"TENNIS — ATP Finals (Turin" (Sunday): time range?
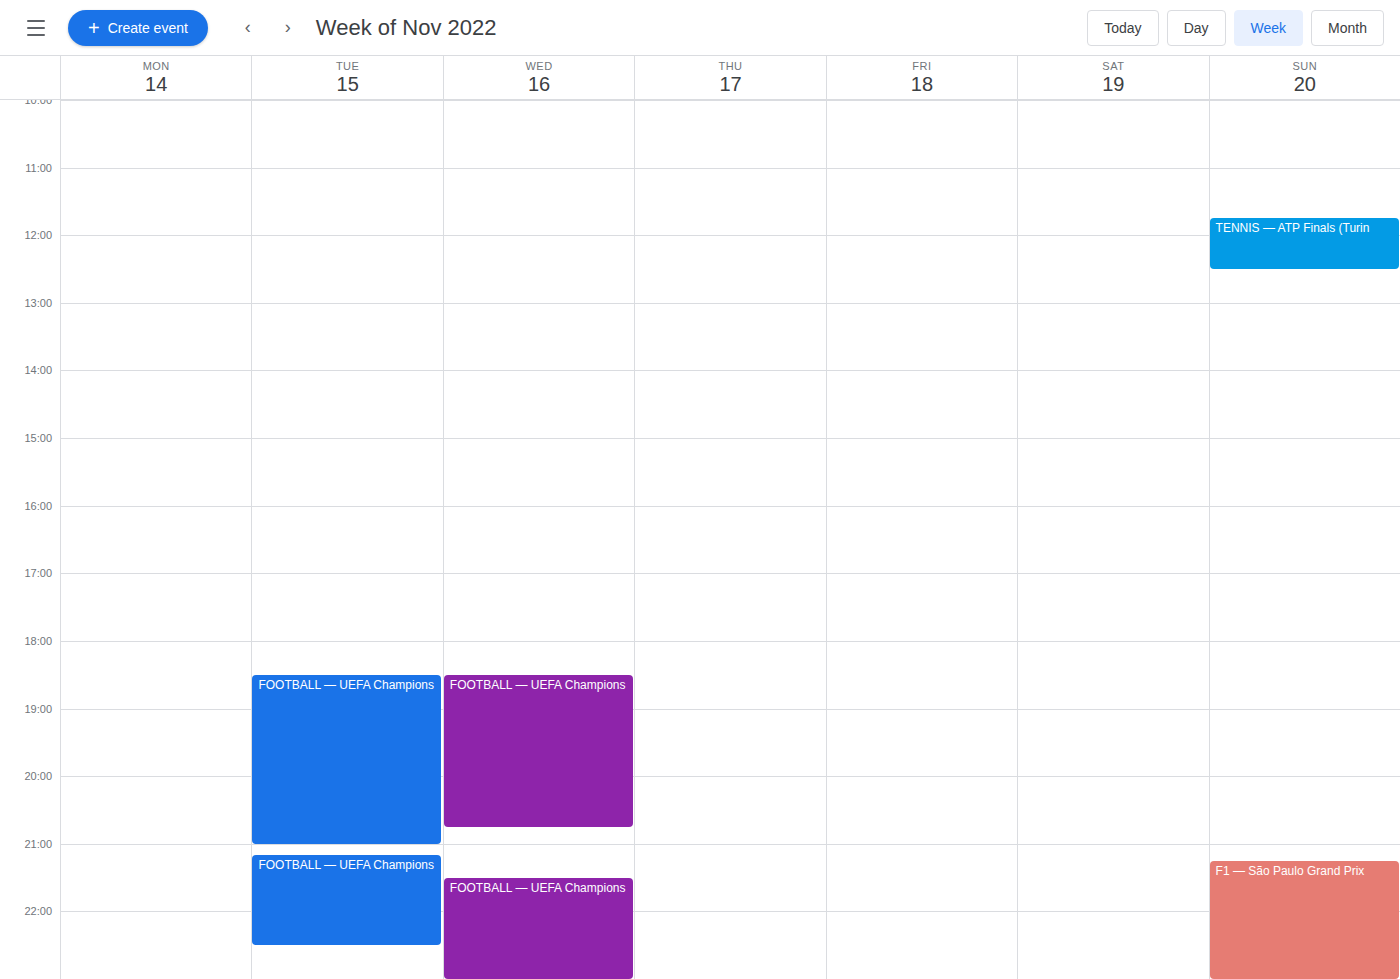
11:45 to 12:30